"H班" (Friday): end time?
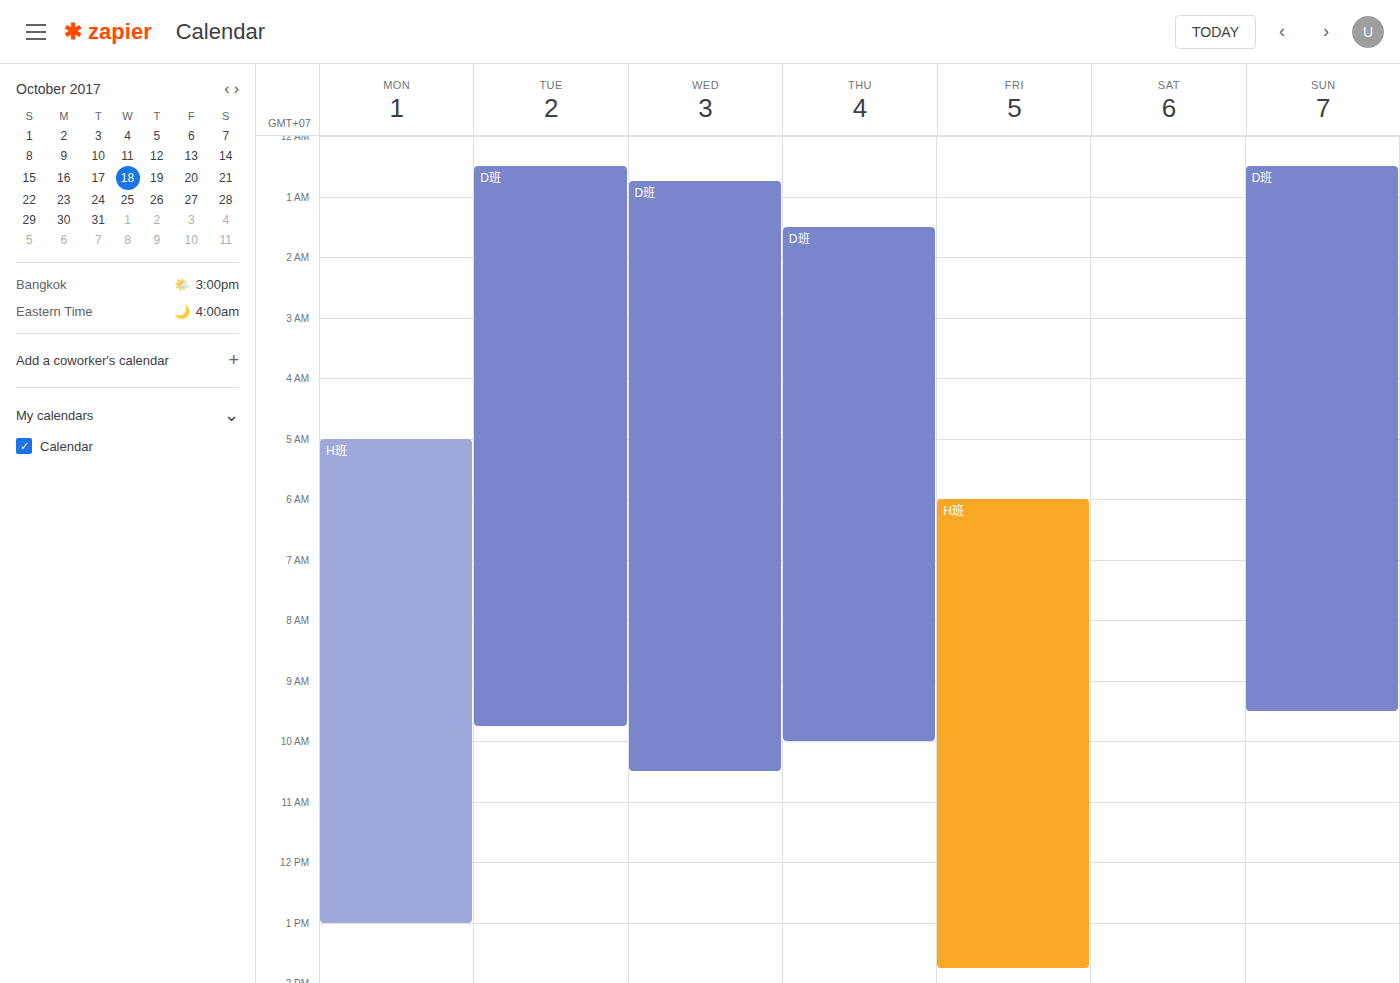
1:45 PM